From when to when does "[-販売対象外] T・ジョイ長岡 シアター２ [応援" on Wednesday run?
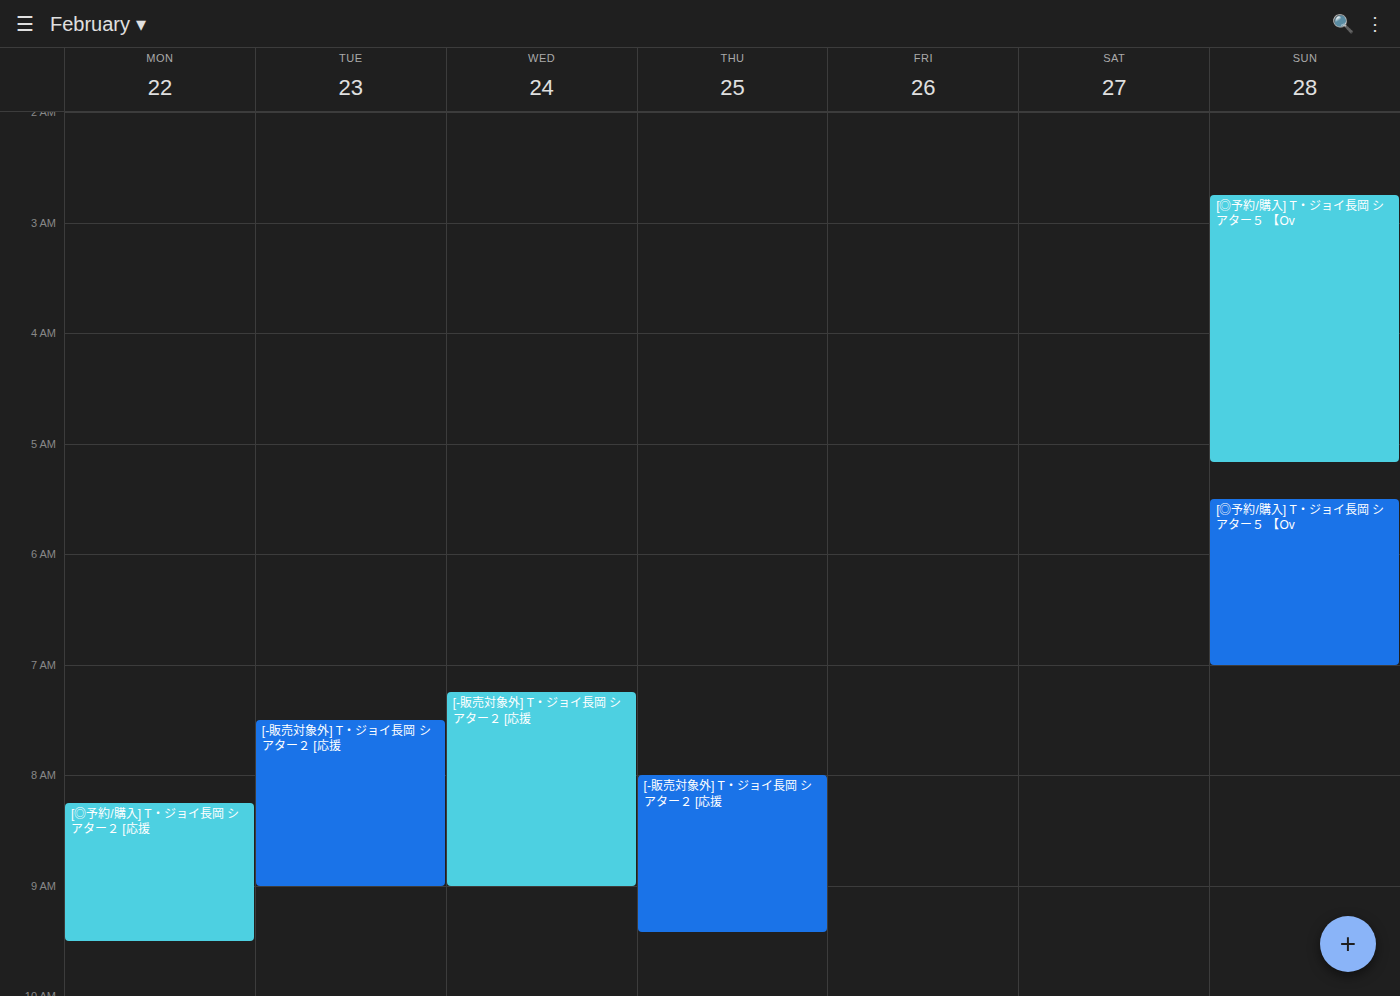
7:15 AM to 9:00 AM